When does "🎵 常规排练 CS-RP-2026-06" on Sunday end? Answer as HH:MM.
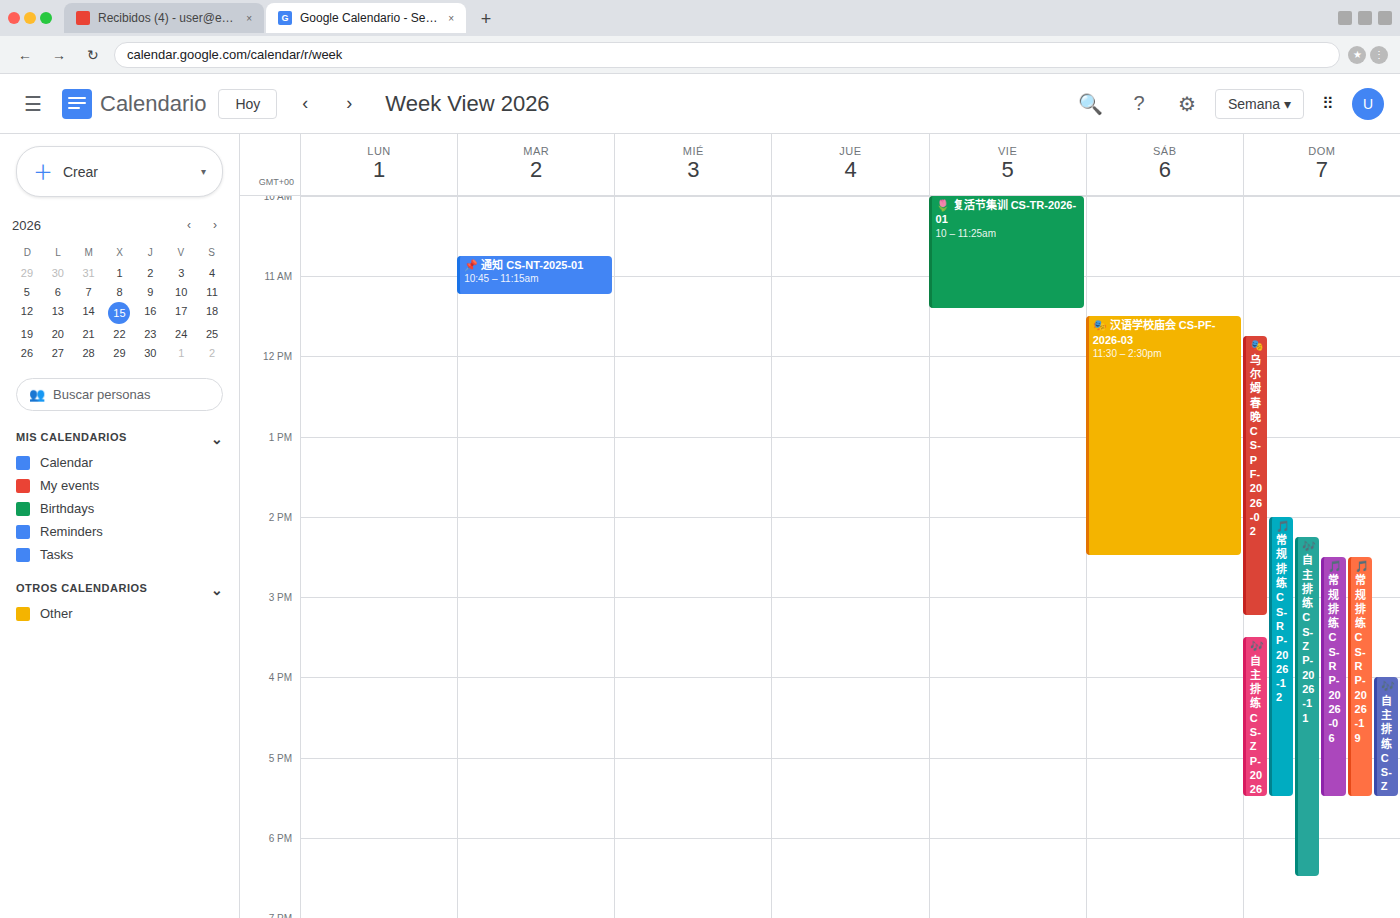
17:30